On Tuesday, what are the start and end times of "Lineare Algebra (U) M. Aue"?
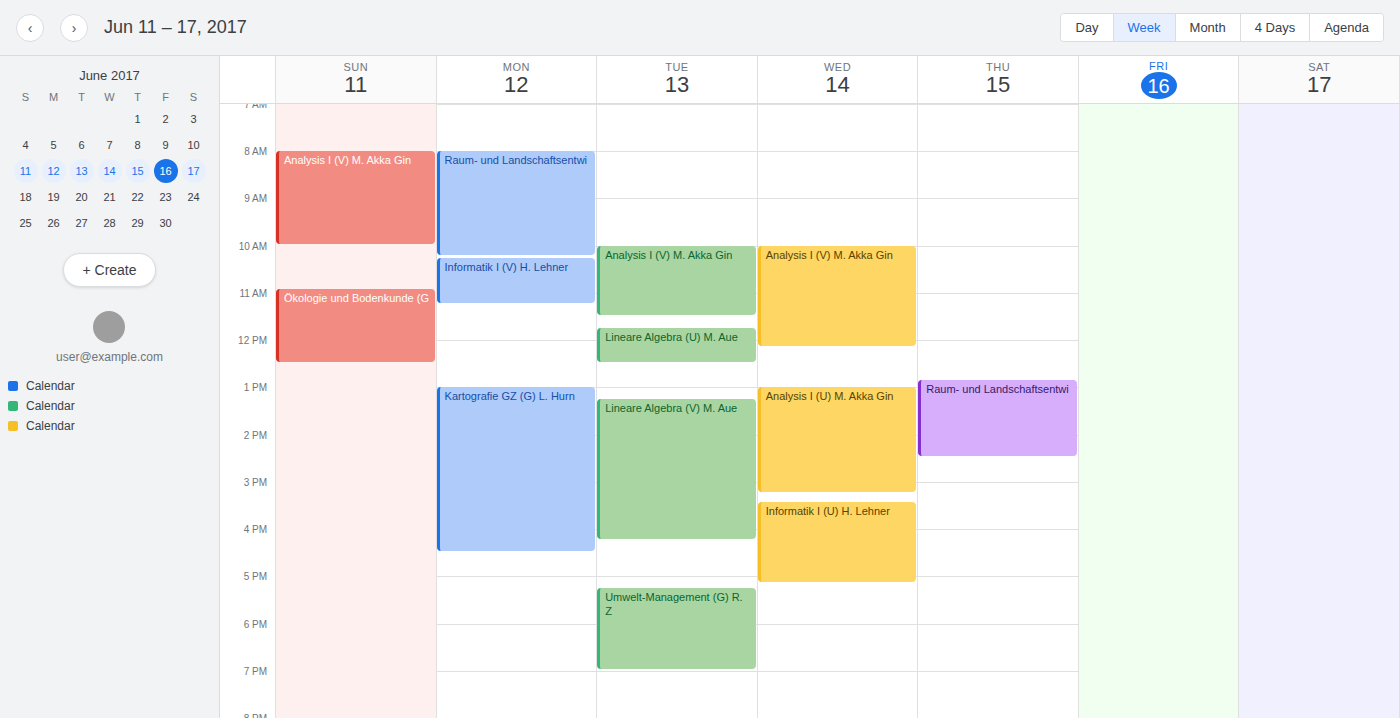
11:45 to 12:30